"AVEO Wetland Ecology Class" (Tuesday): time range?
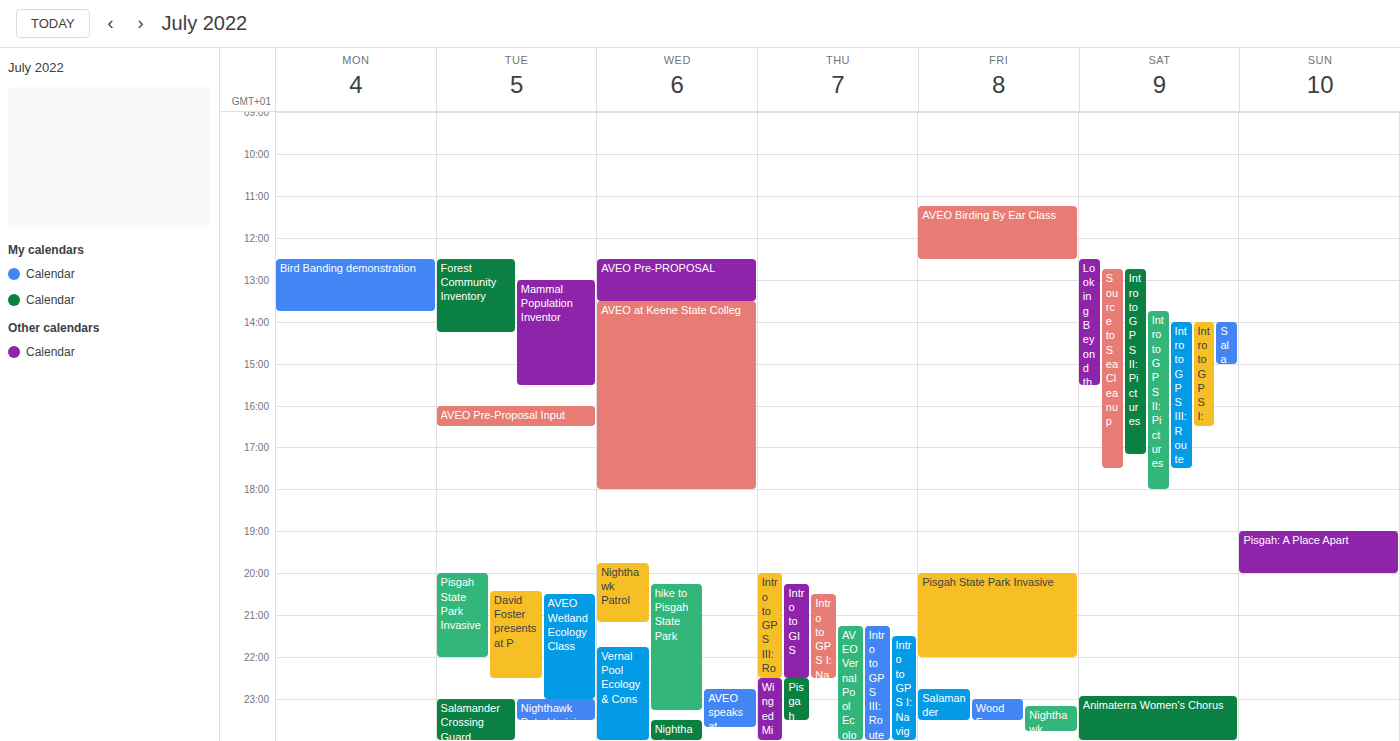
8:30 PM to 11:00 PM